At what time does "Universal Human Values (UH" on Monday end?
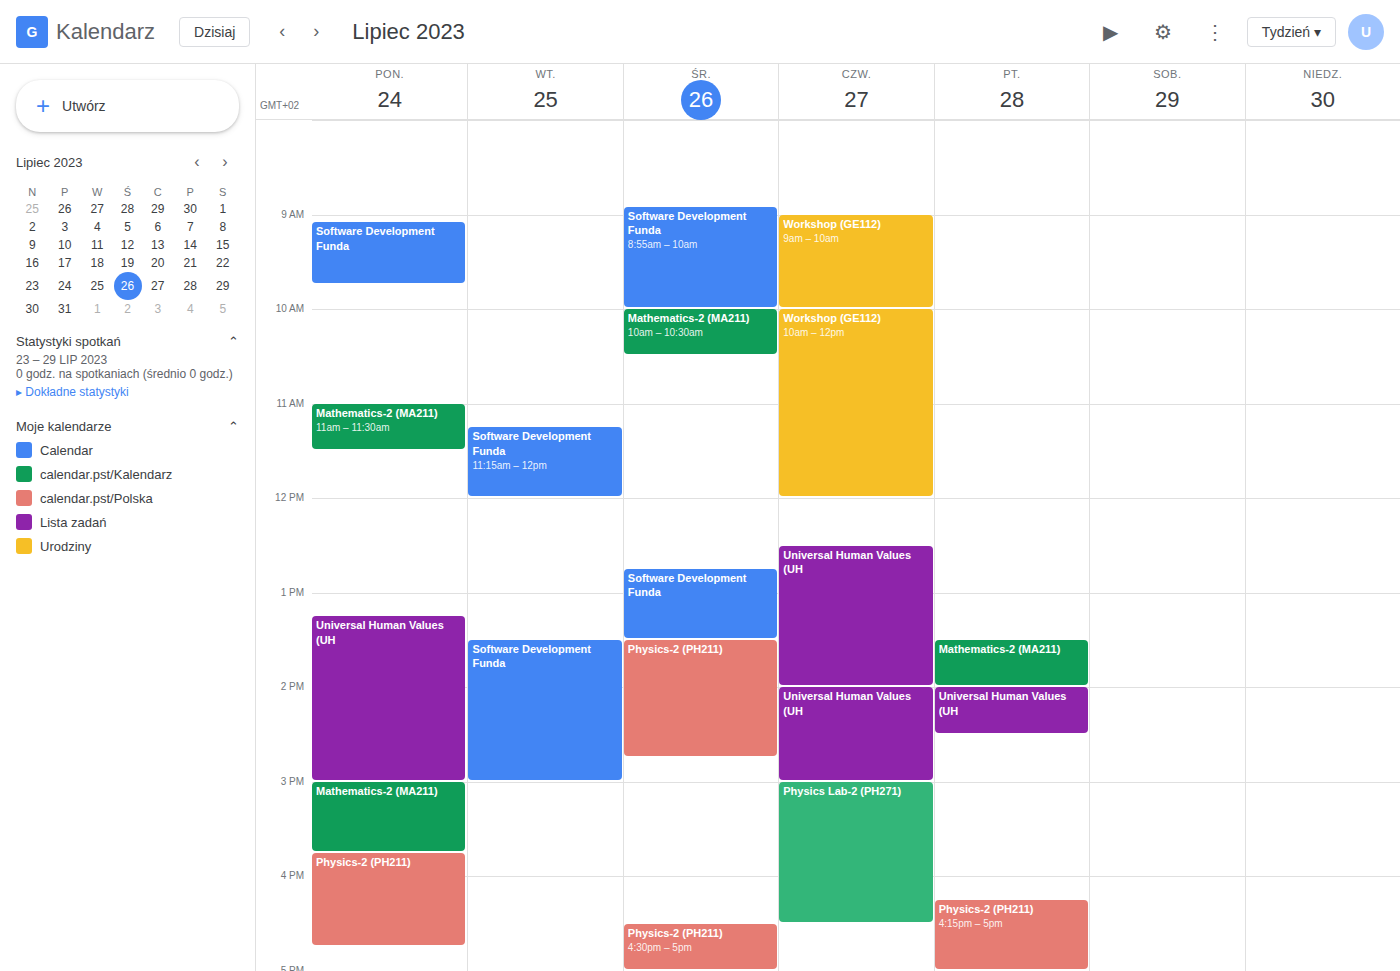
3:00 PM